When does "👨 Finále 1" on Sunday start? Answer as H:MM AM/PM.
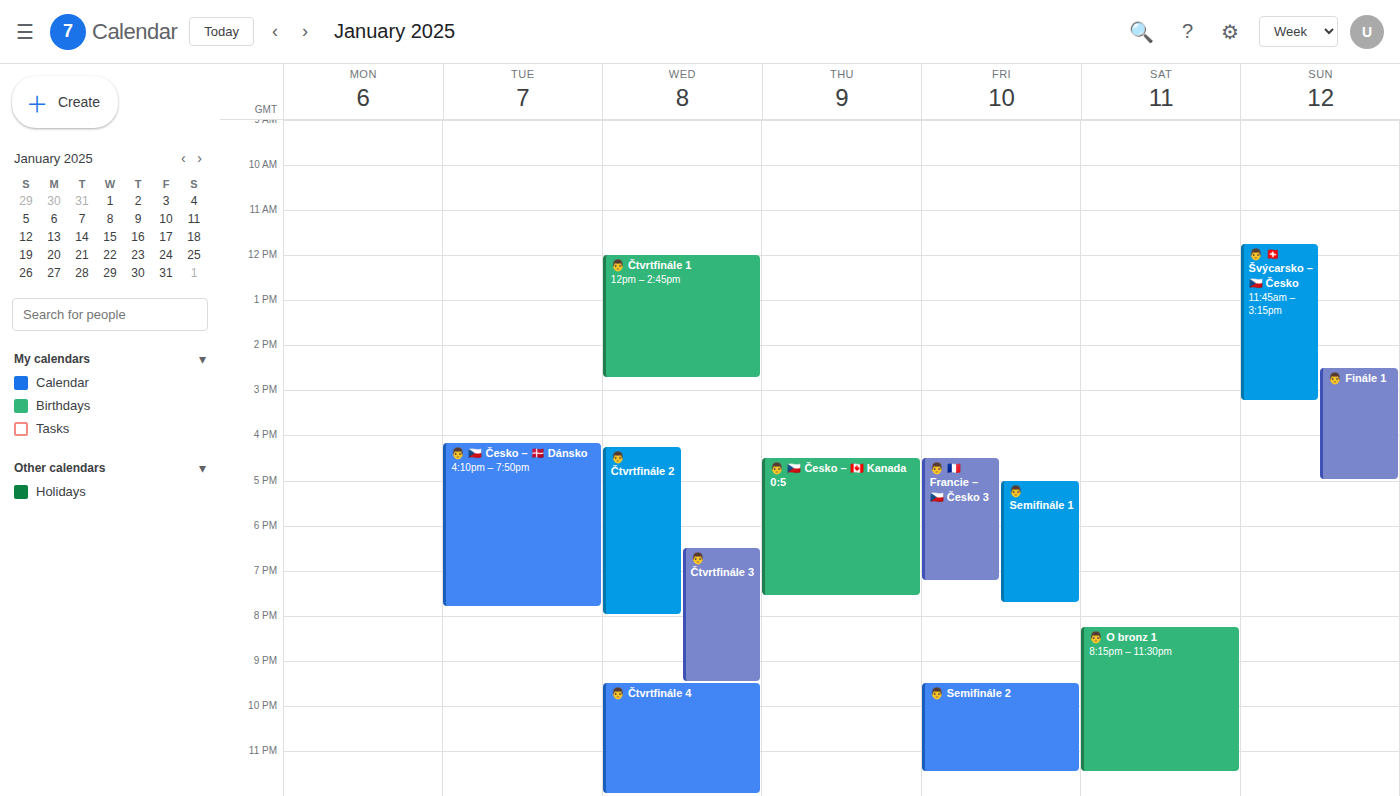
2:30 PM